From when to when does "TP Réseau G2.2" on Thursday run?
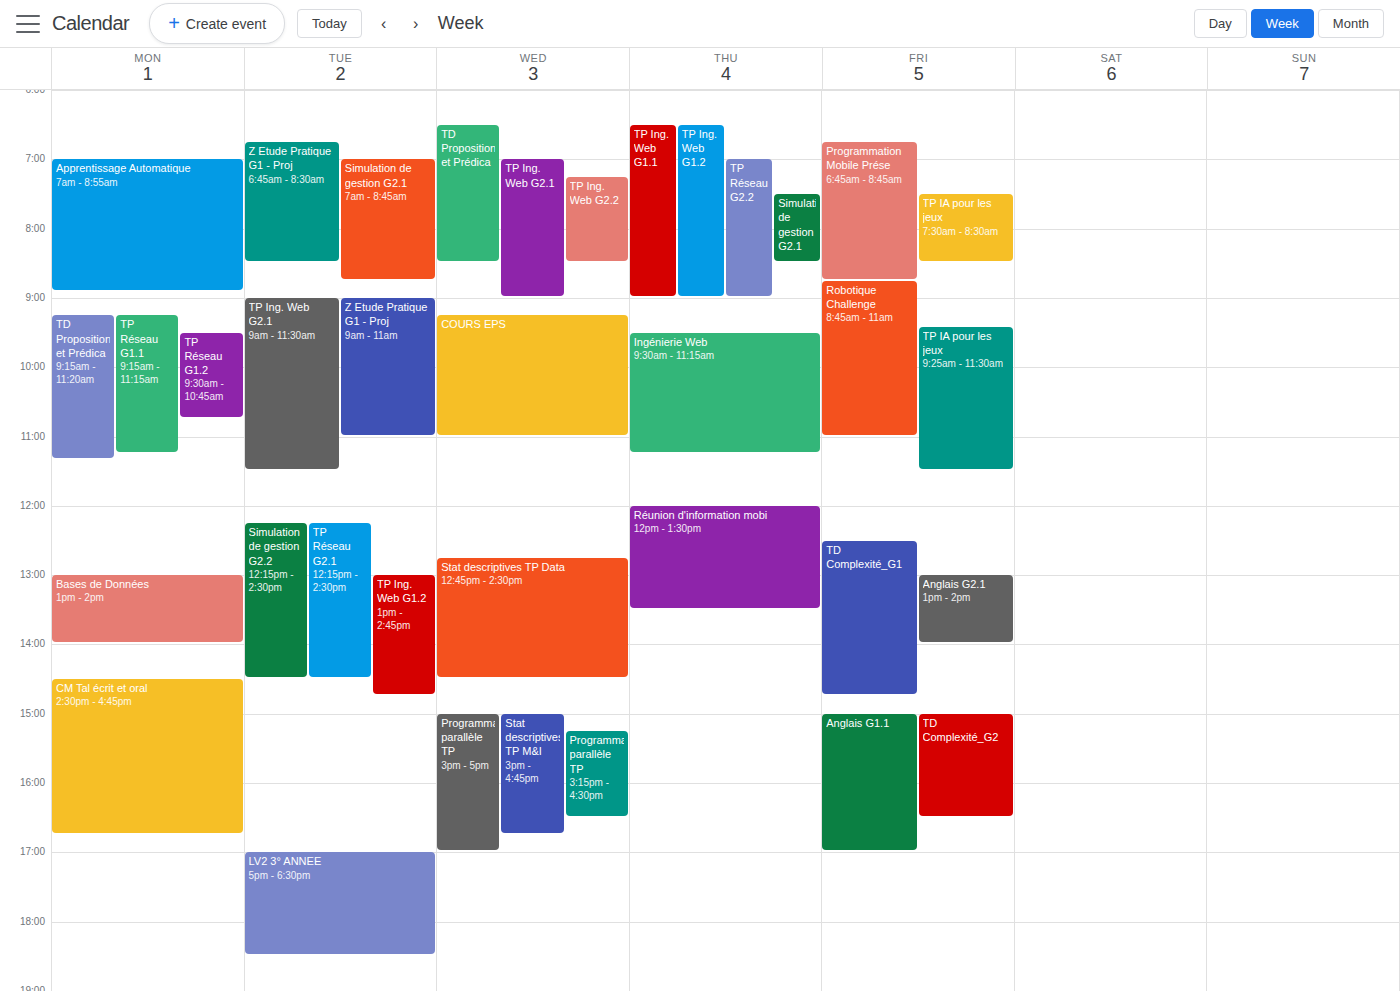
7:00 AM to 9:00 AM